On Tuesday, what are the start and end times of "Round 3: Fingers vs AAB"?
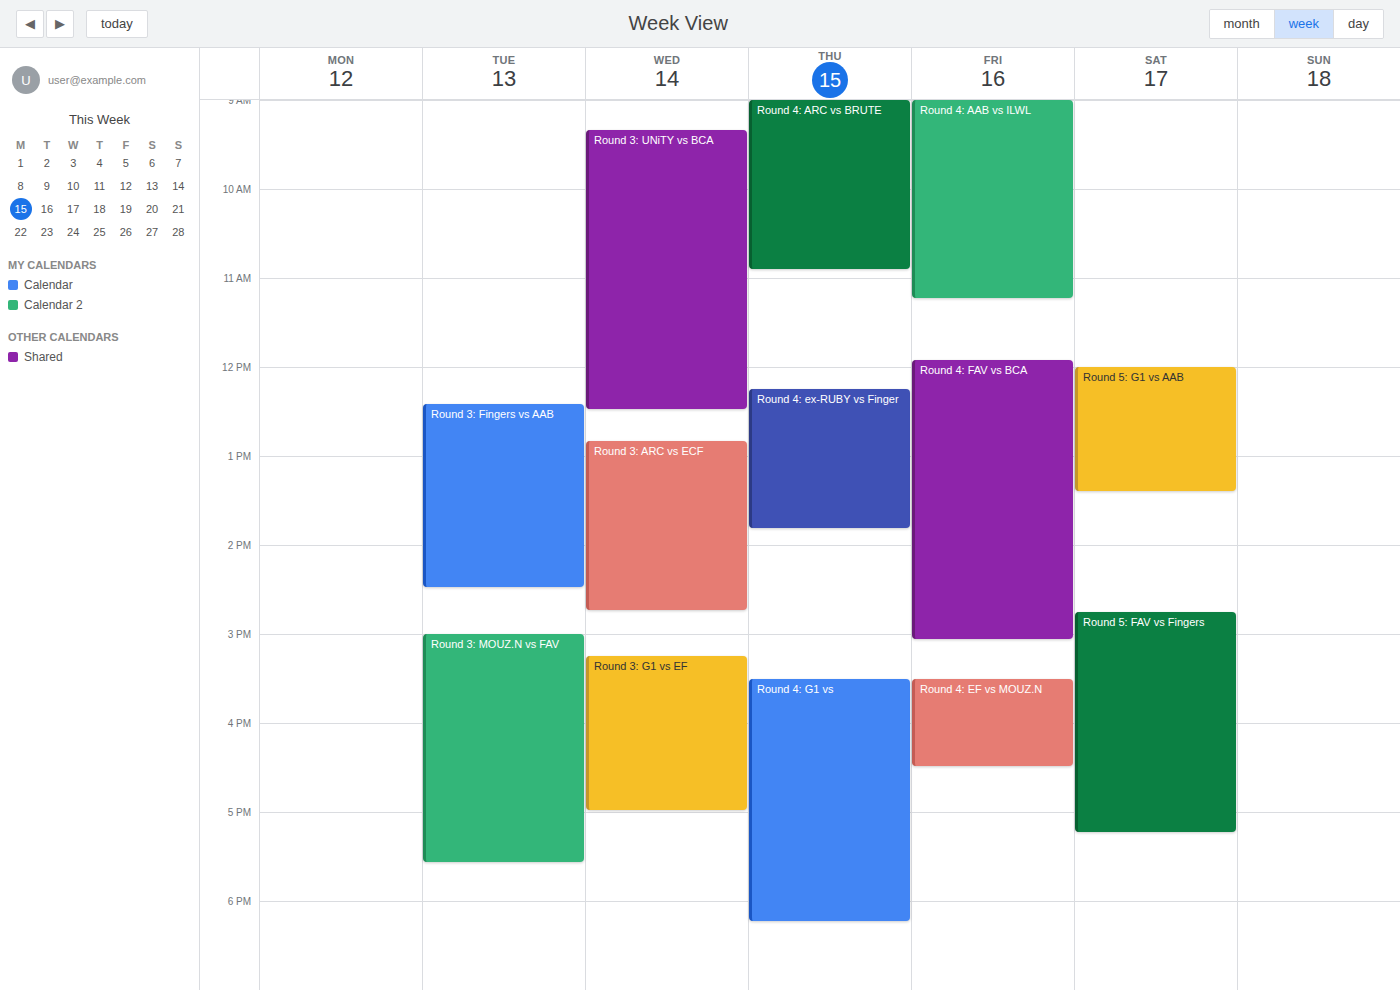
12:25 PM to 2:30 PM